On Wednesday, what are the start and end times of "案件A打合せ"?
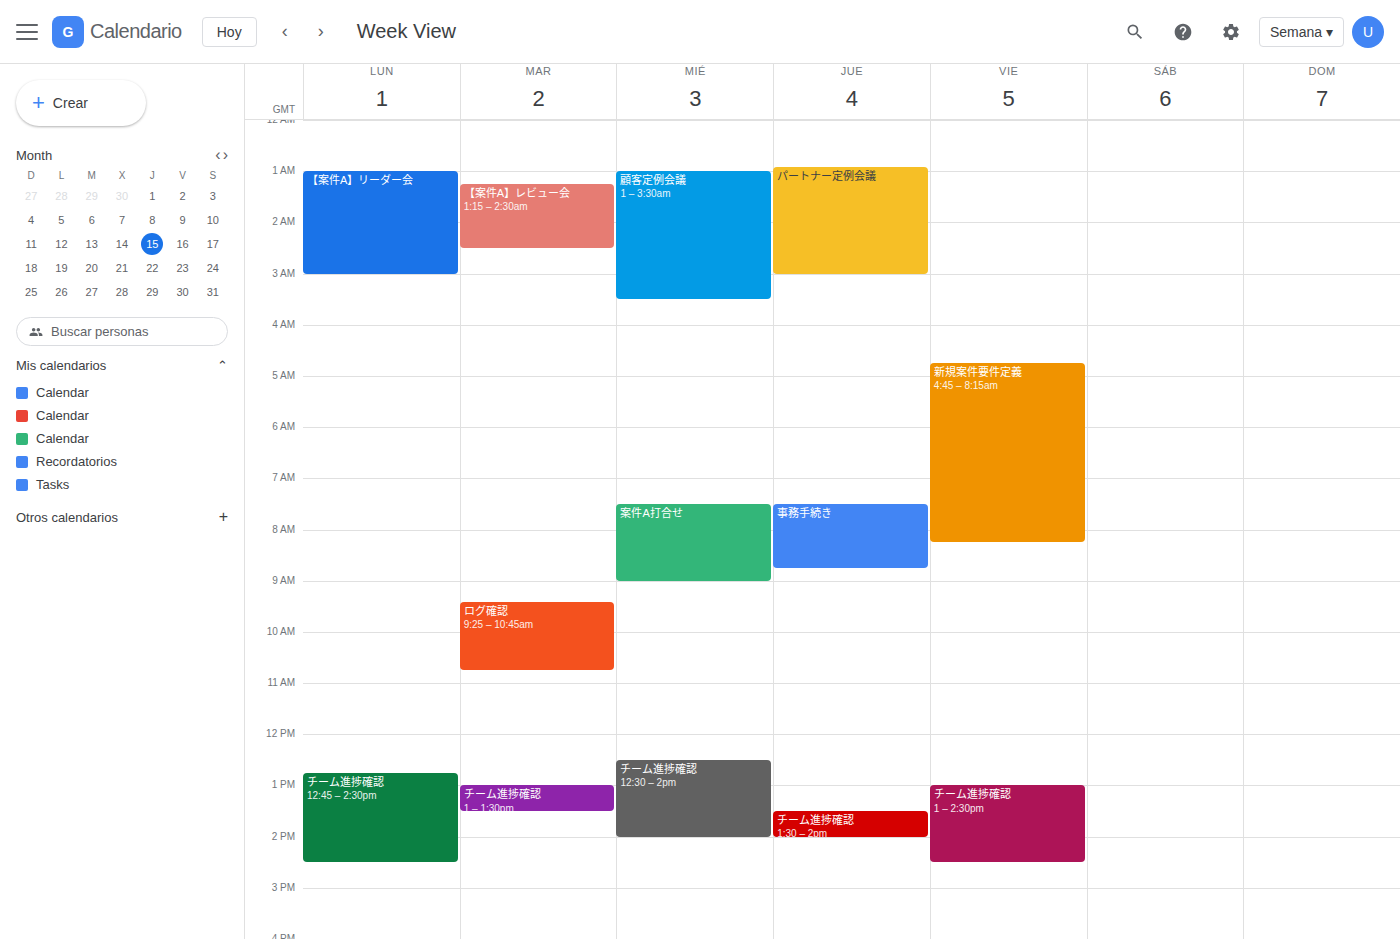
7:30 AM to 9:00 AM